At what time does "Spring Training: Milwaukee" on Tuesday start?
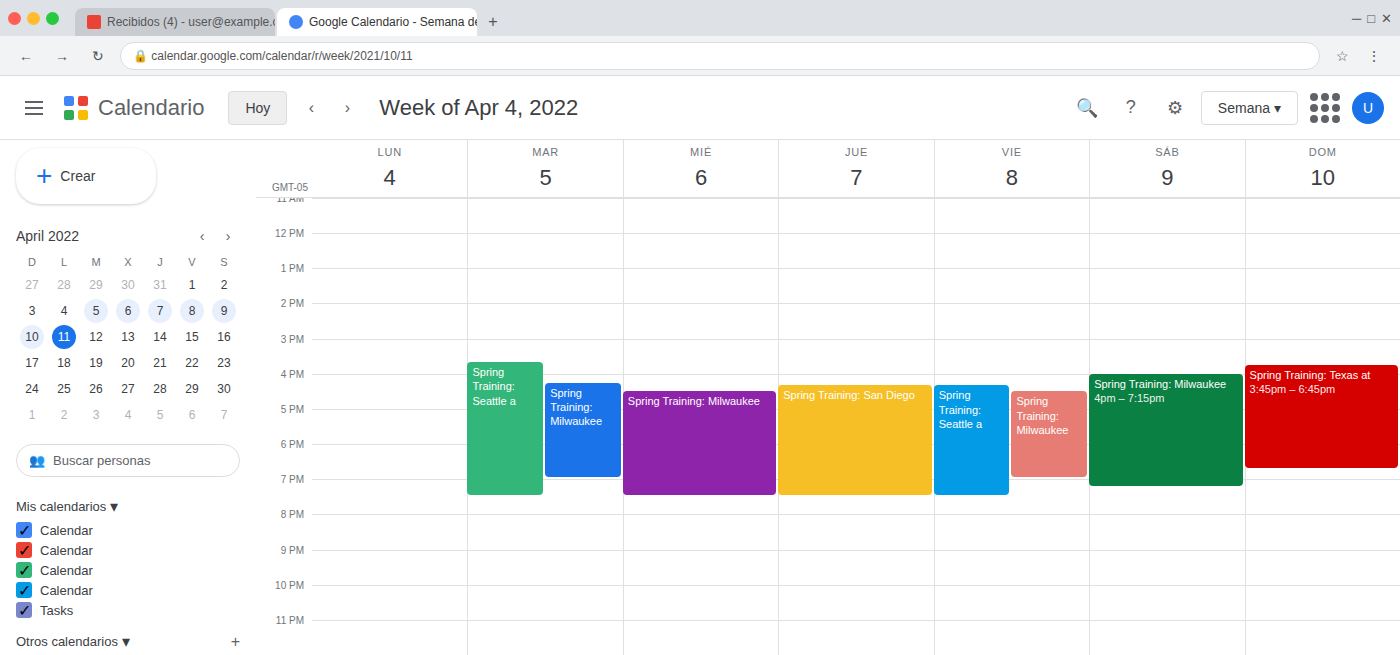
4:15 PM